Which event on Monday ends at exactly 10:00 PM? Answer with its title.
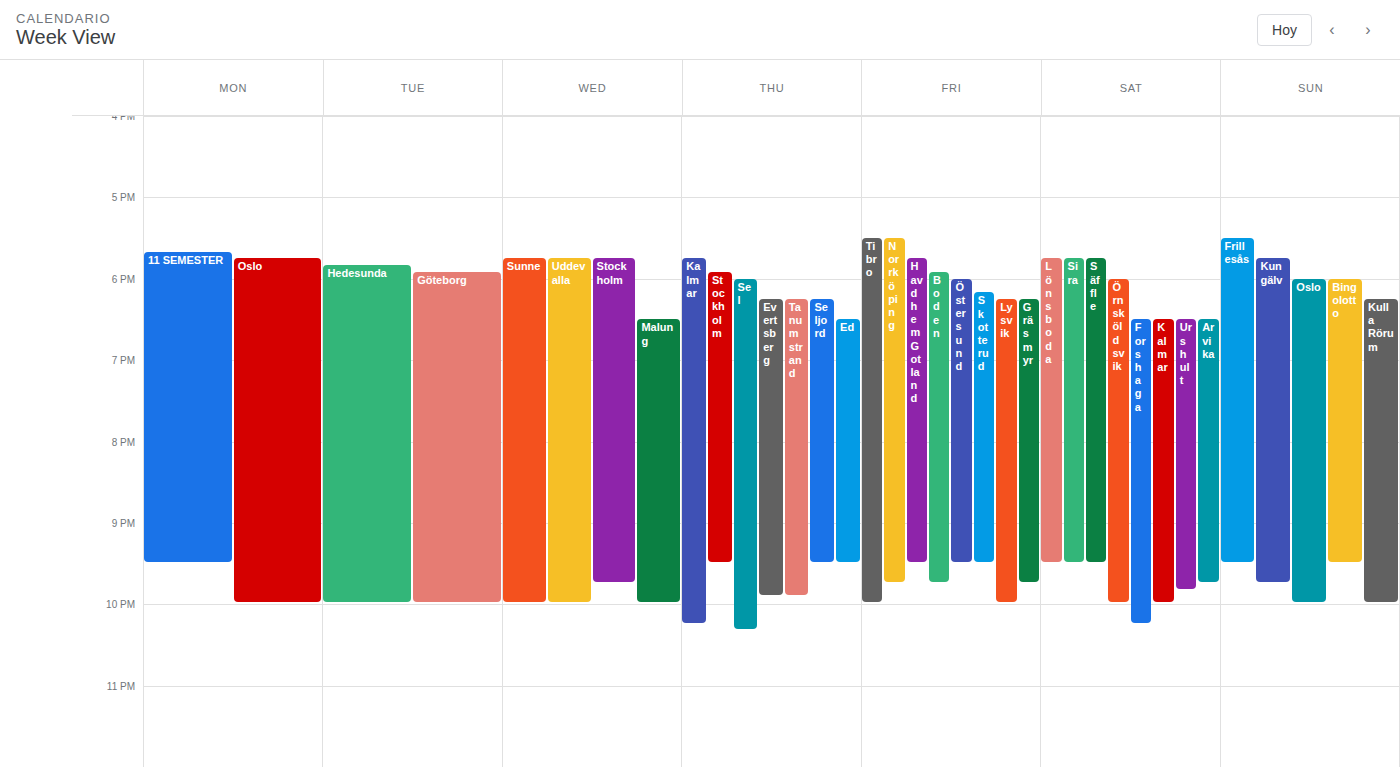
"Oslo"